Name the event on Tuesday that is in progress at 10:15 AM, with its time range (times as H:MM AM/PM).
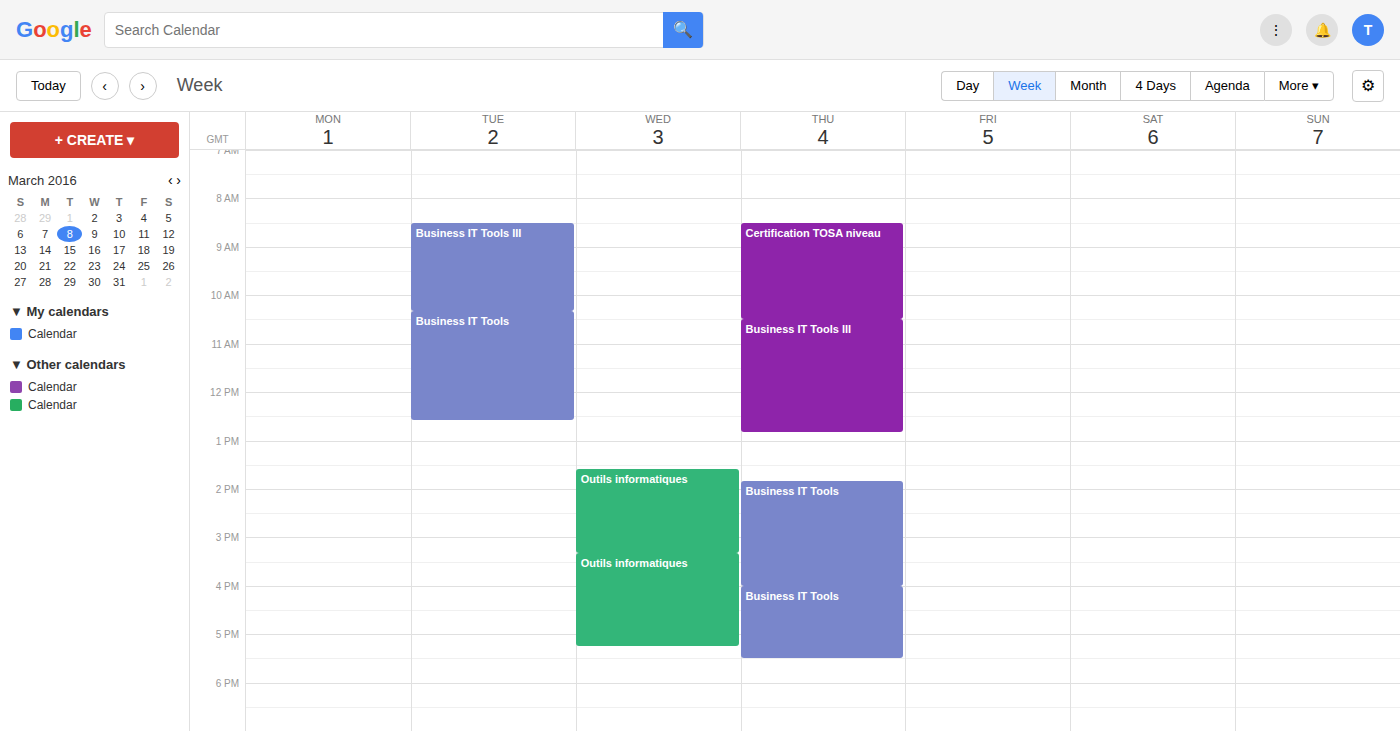
"Business IT Tools III", 8:30 AM to 10:20 AM